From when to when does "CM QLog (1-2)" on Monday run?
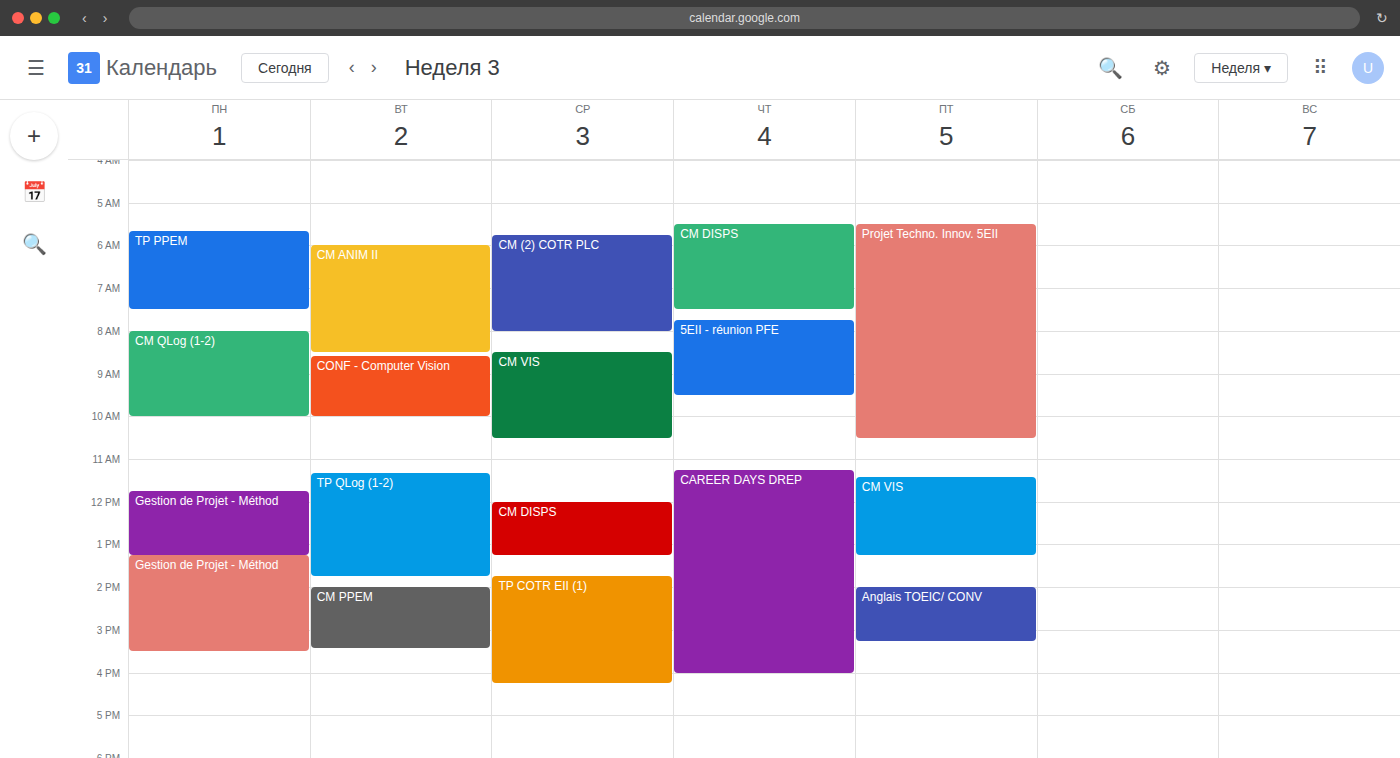
08:00 to 10:00